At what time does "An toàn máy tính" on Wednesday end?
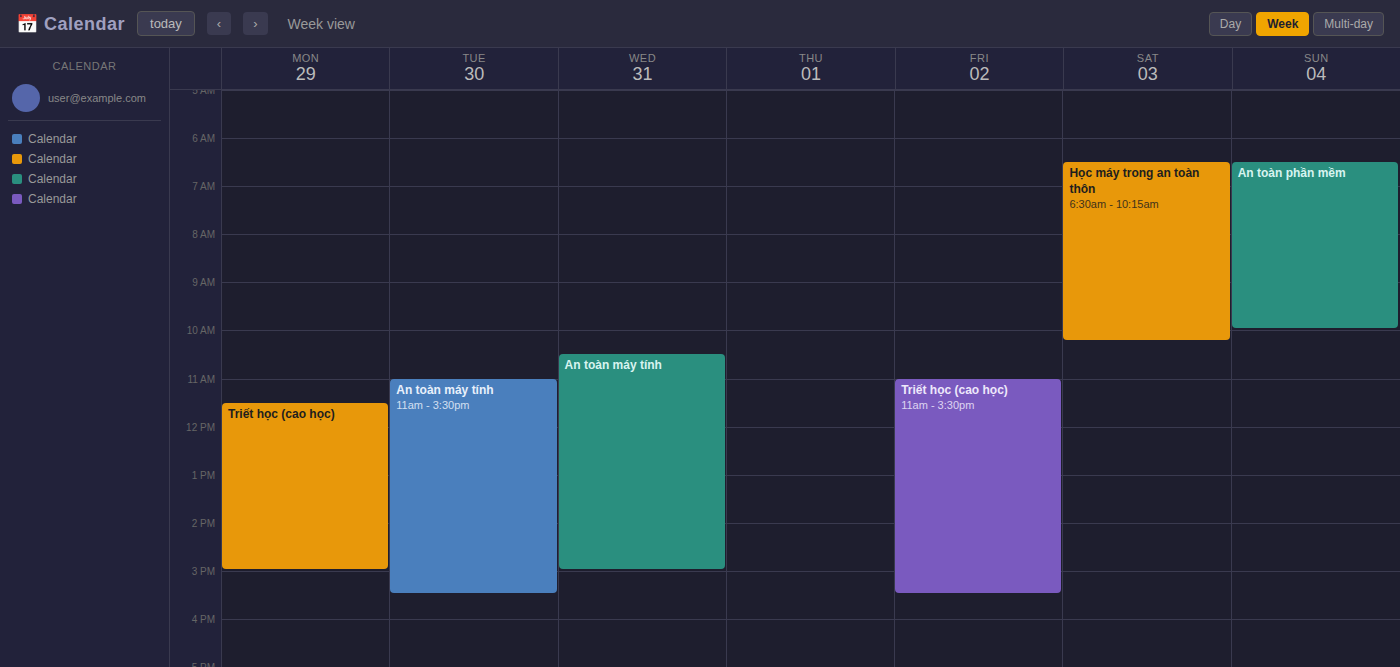
3:00 PM